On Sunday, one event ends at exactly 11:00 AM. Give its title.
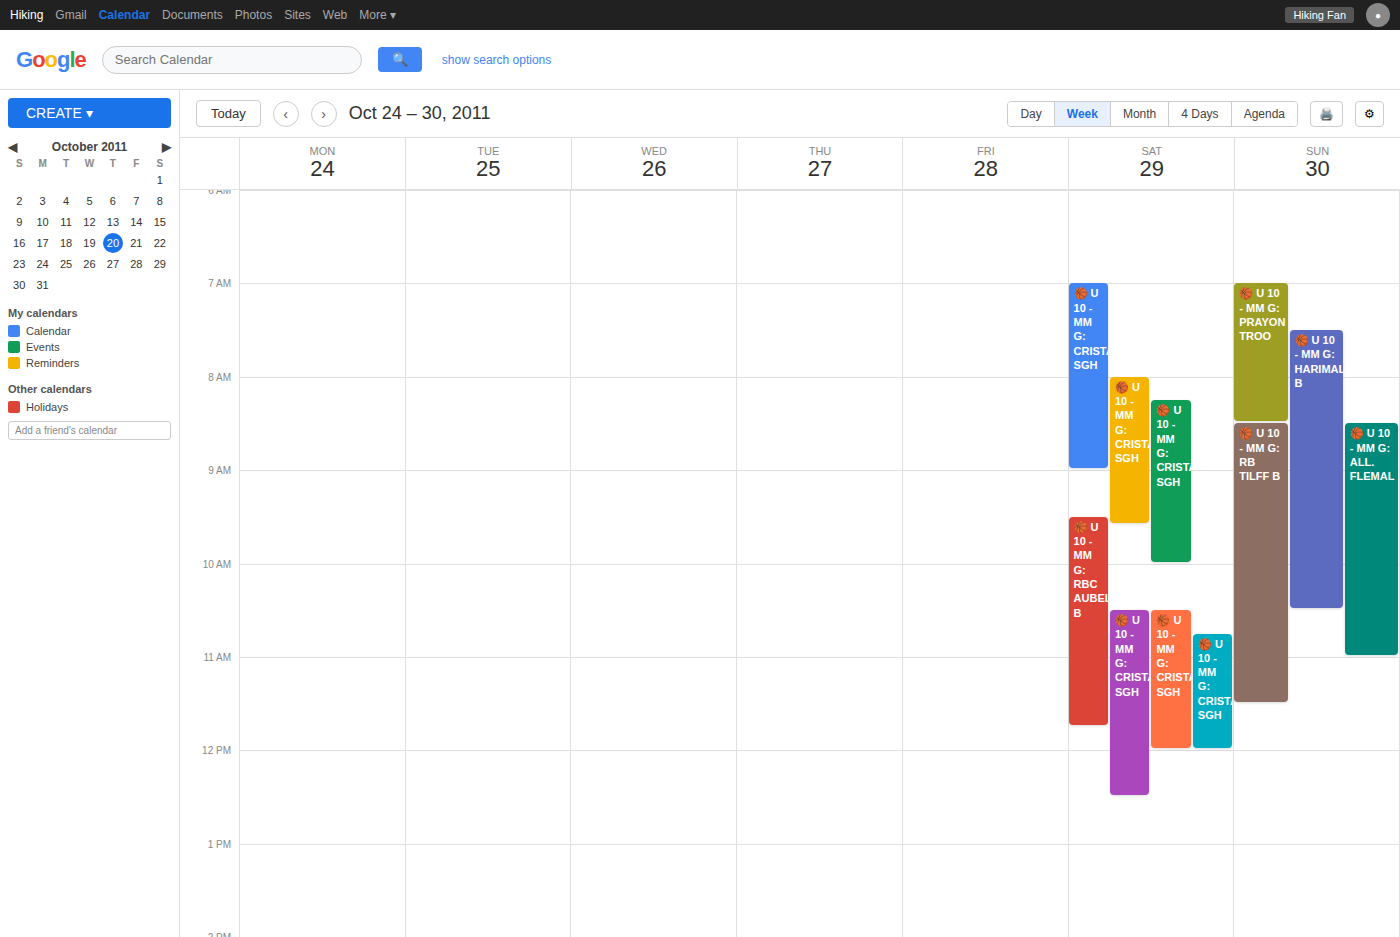
"🏀 U 10 - MM G: ALL. FLEMAL"